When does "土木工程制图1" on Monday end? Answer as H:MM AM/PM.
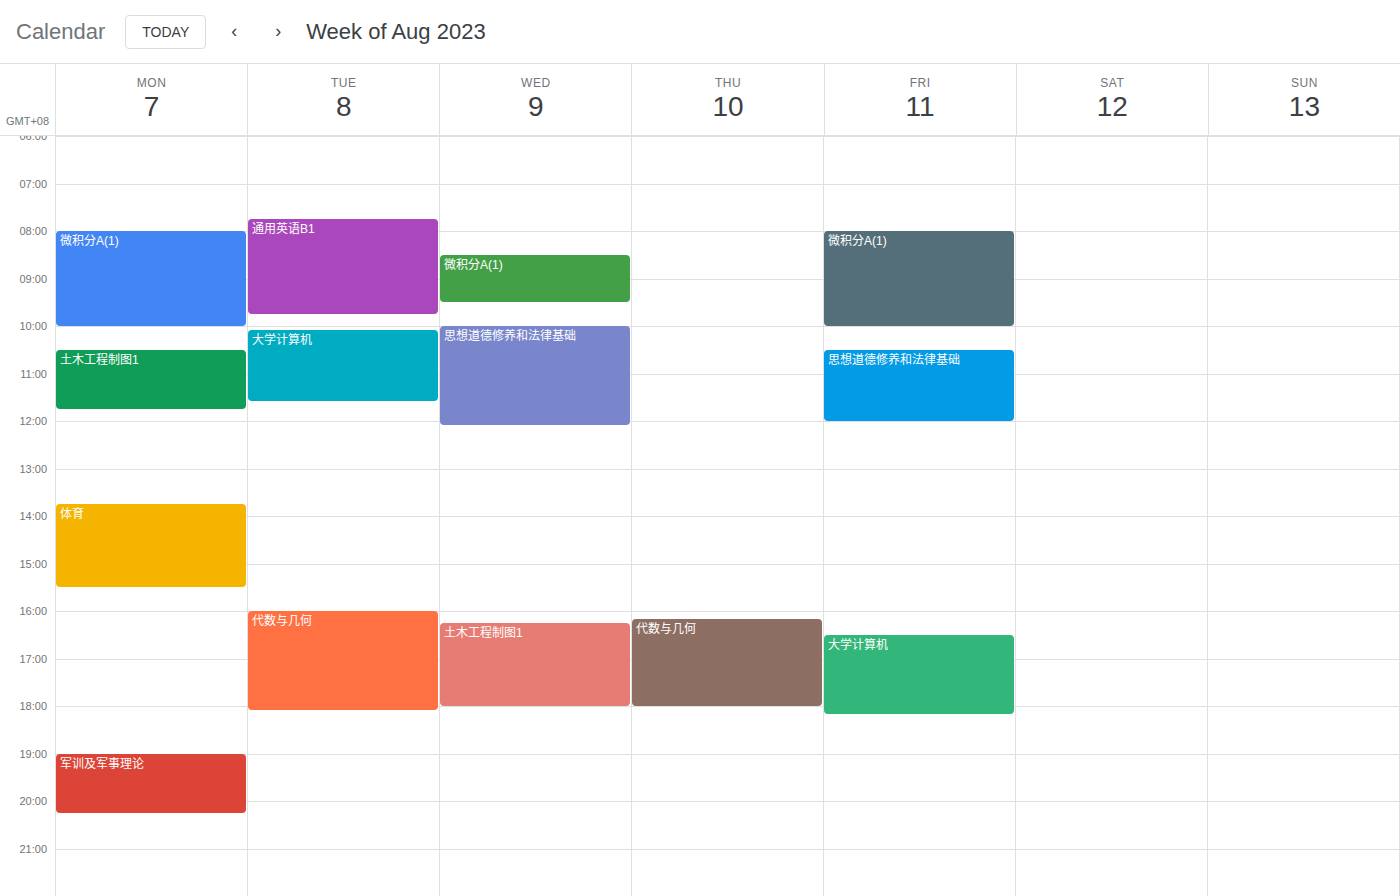
11:45 AM